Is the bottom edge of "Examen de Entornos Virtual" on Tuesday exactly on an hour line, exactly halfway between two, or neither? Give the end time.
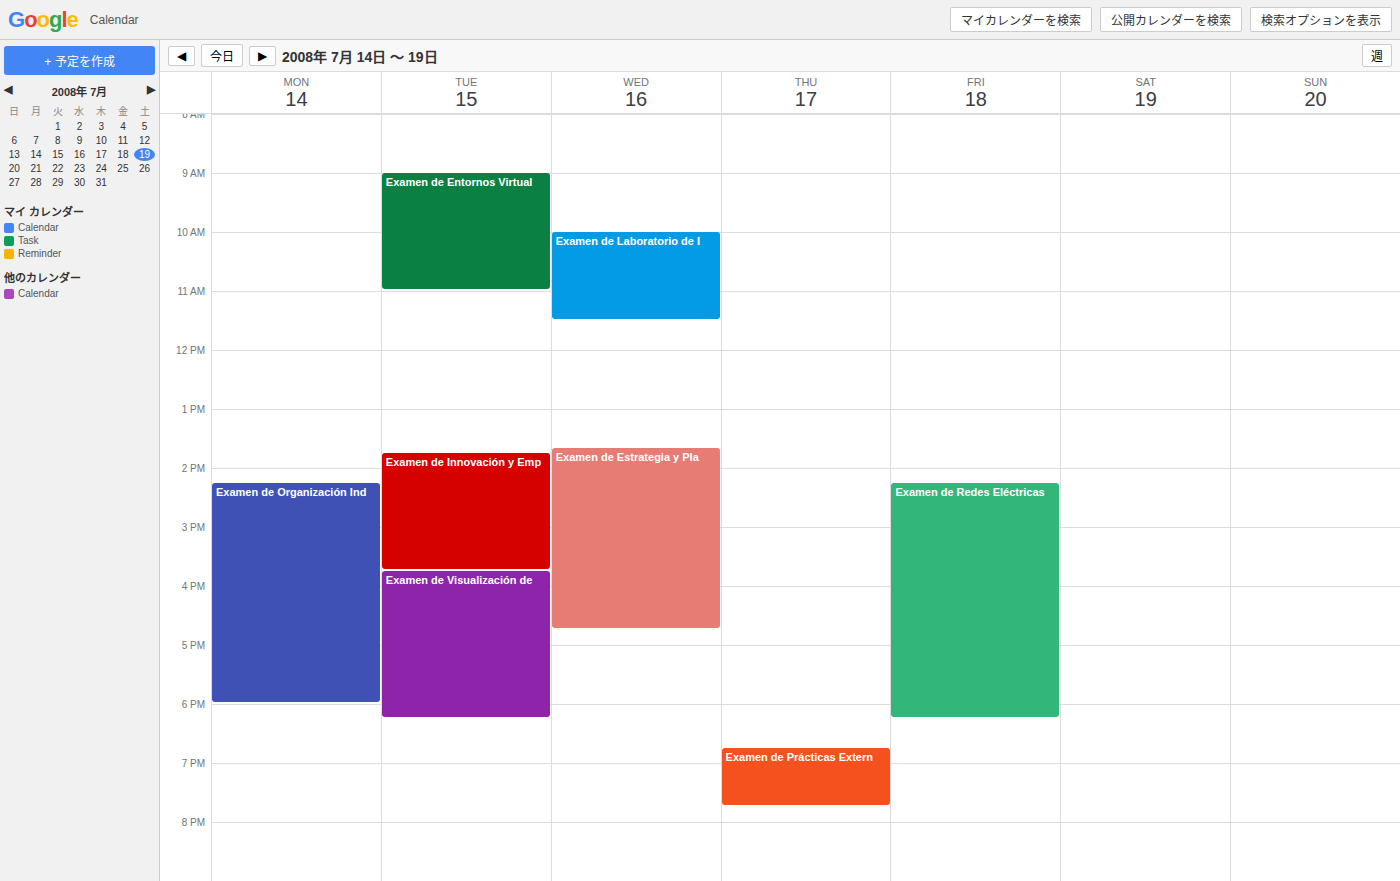
11:00 -- exactly on the 11:00 line.